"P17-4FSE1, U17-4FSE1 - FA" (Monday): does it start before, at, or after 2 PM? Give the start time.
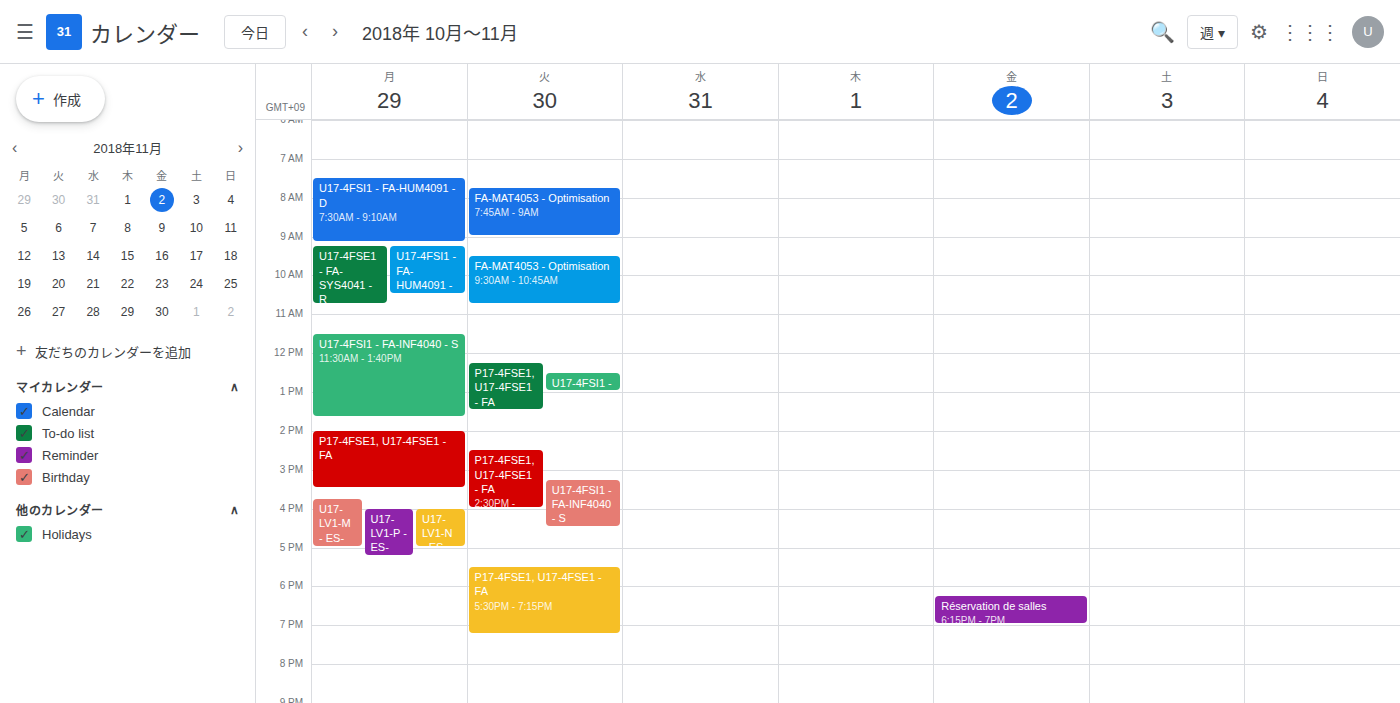
2:00 PM -- exactly at 2 PM, on the 2 PM line.